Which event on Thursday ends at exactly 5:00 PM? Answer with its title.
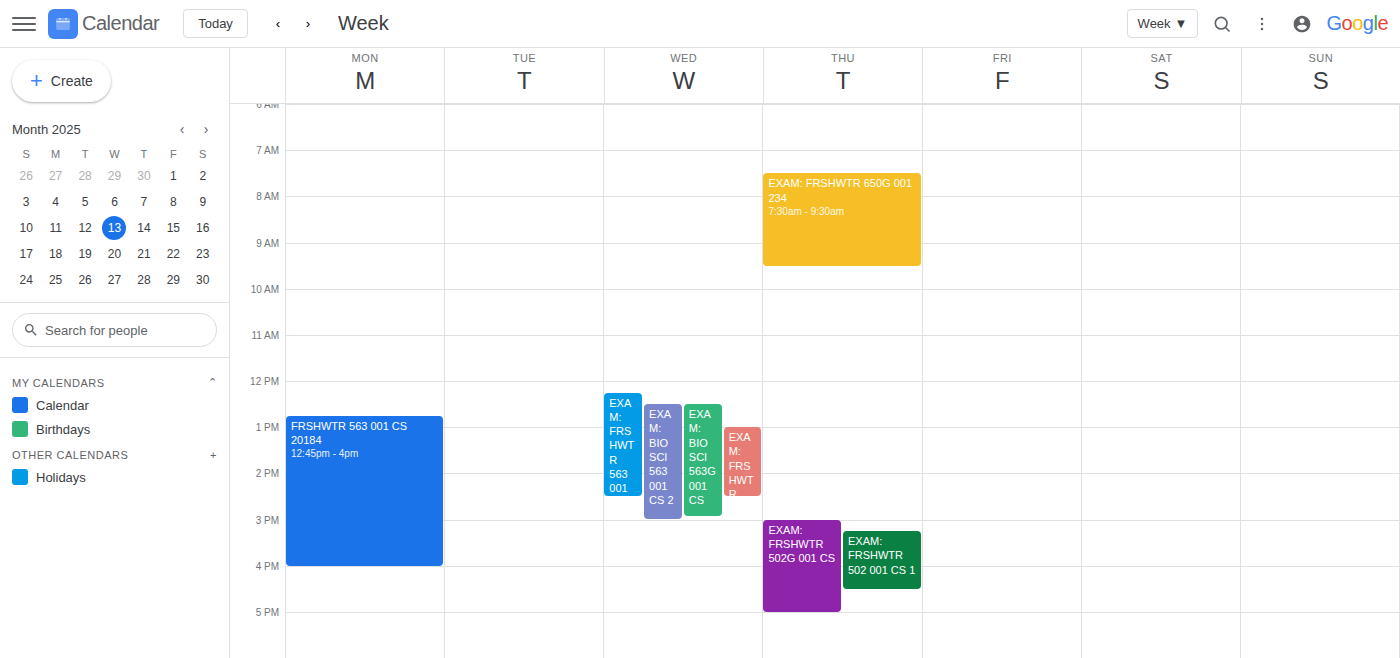
"EXAM: FRSHWTR 502G 001 CS"